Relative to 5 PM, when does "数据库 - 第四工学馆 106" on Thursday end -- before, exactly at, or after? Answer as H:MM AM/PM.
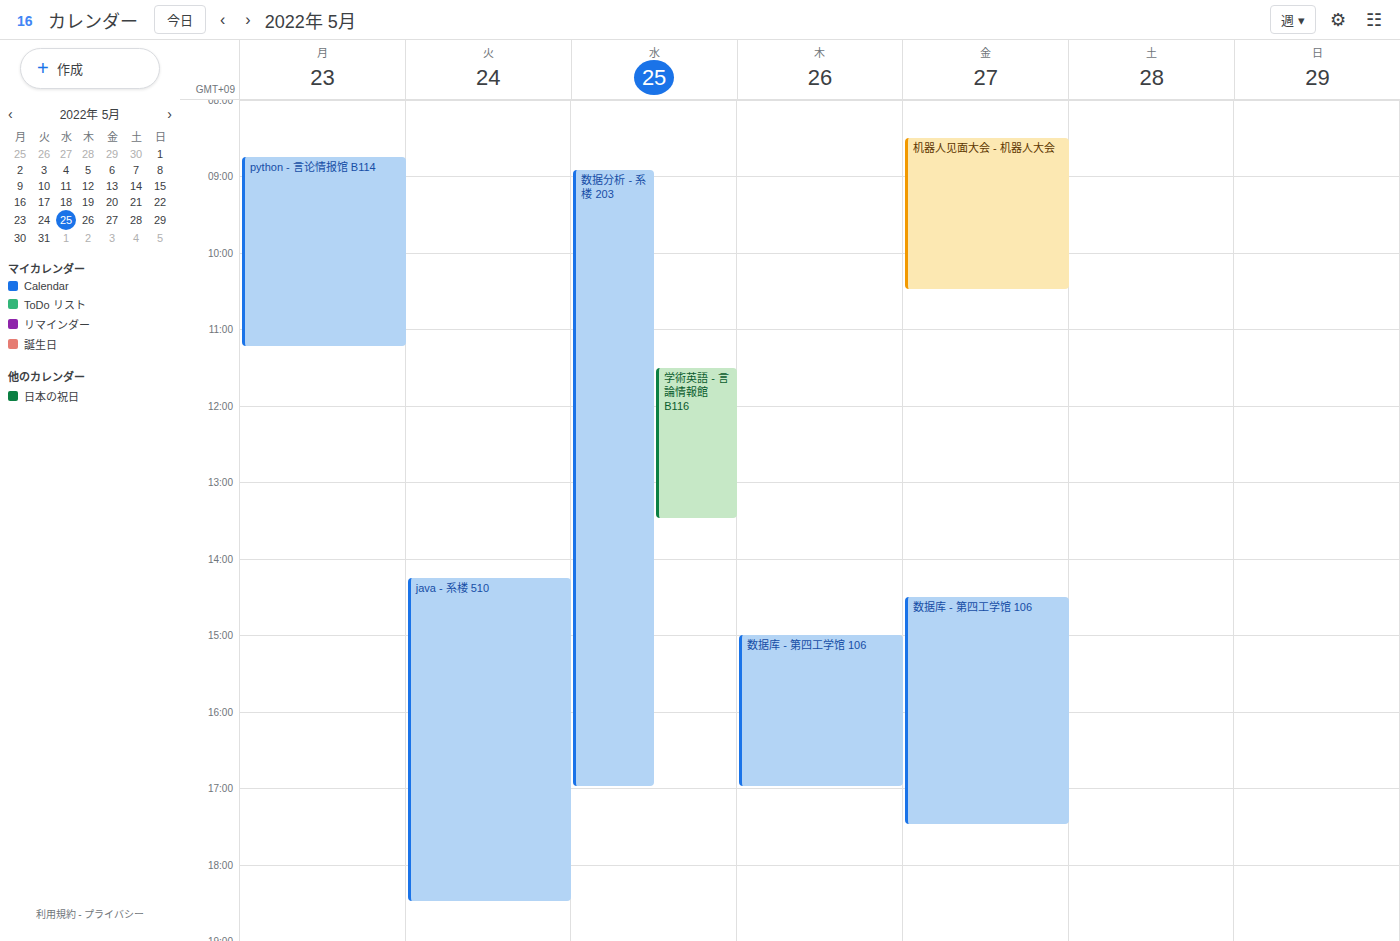
5:00 PM -- exactly at 5 PM, on the 5 PM line.